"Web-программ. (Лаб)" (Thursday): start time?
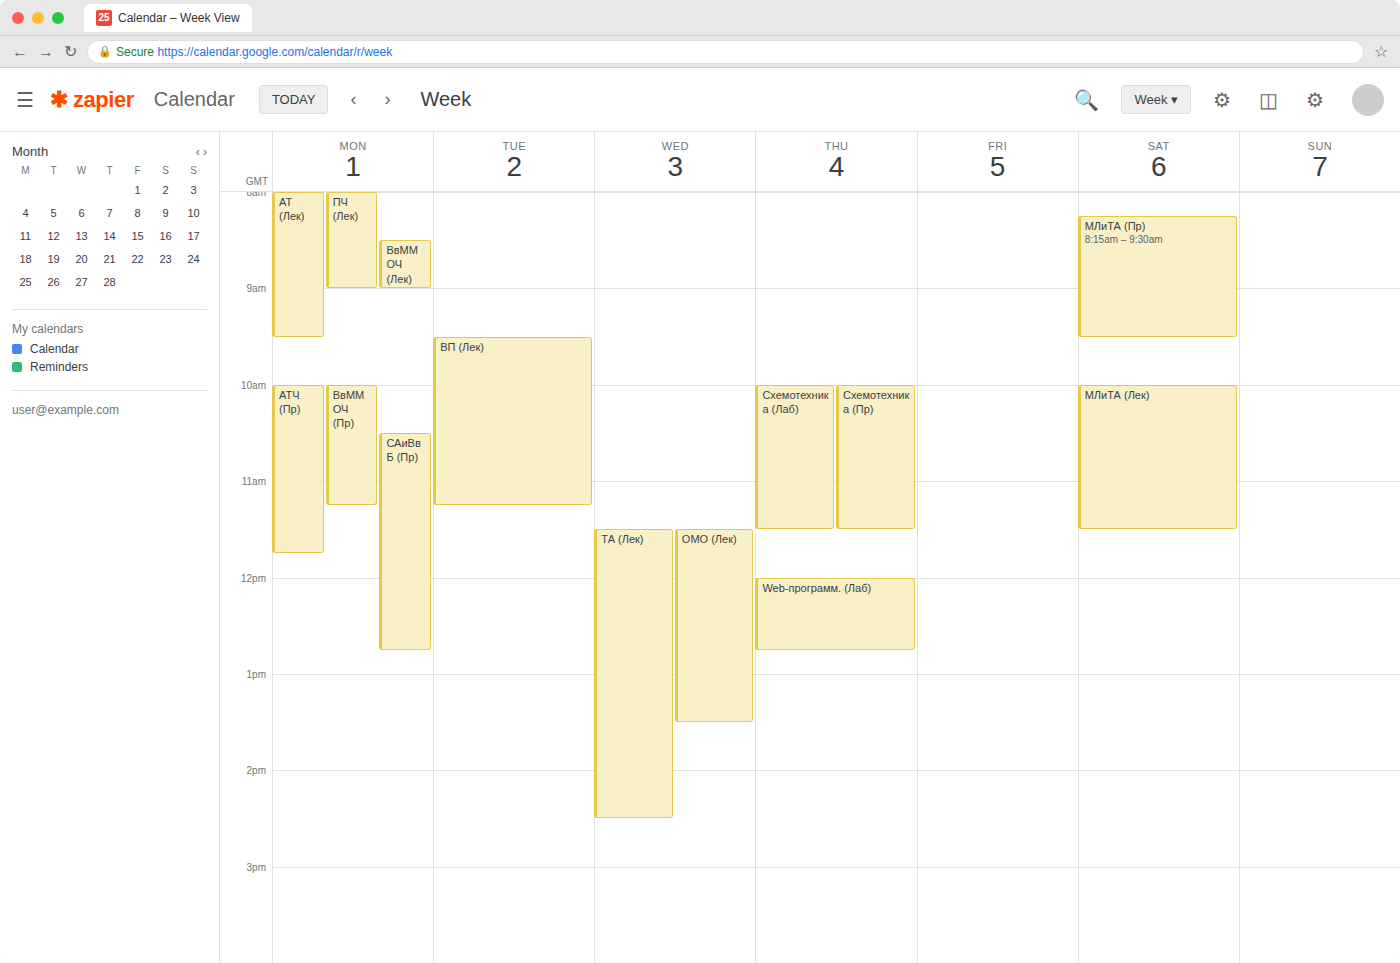
12:00 PM